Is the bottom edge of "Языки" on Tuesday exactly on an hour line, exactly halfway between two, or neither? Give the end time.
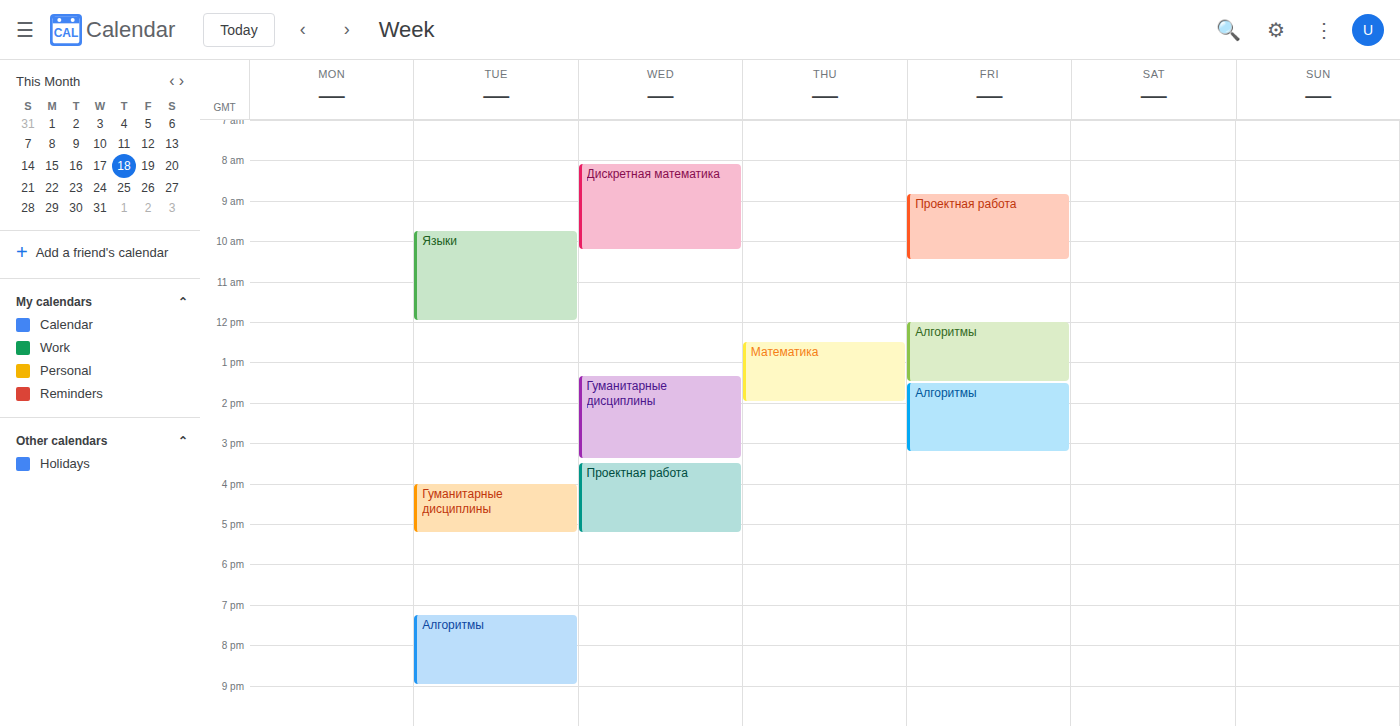
12:00 PM -- exactly on the 12 PM line.